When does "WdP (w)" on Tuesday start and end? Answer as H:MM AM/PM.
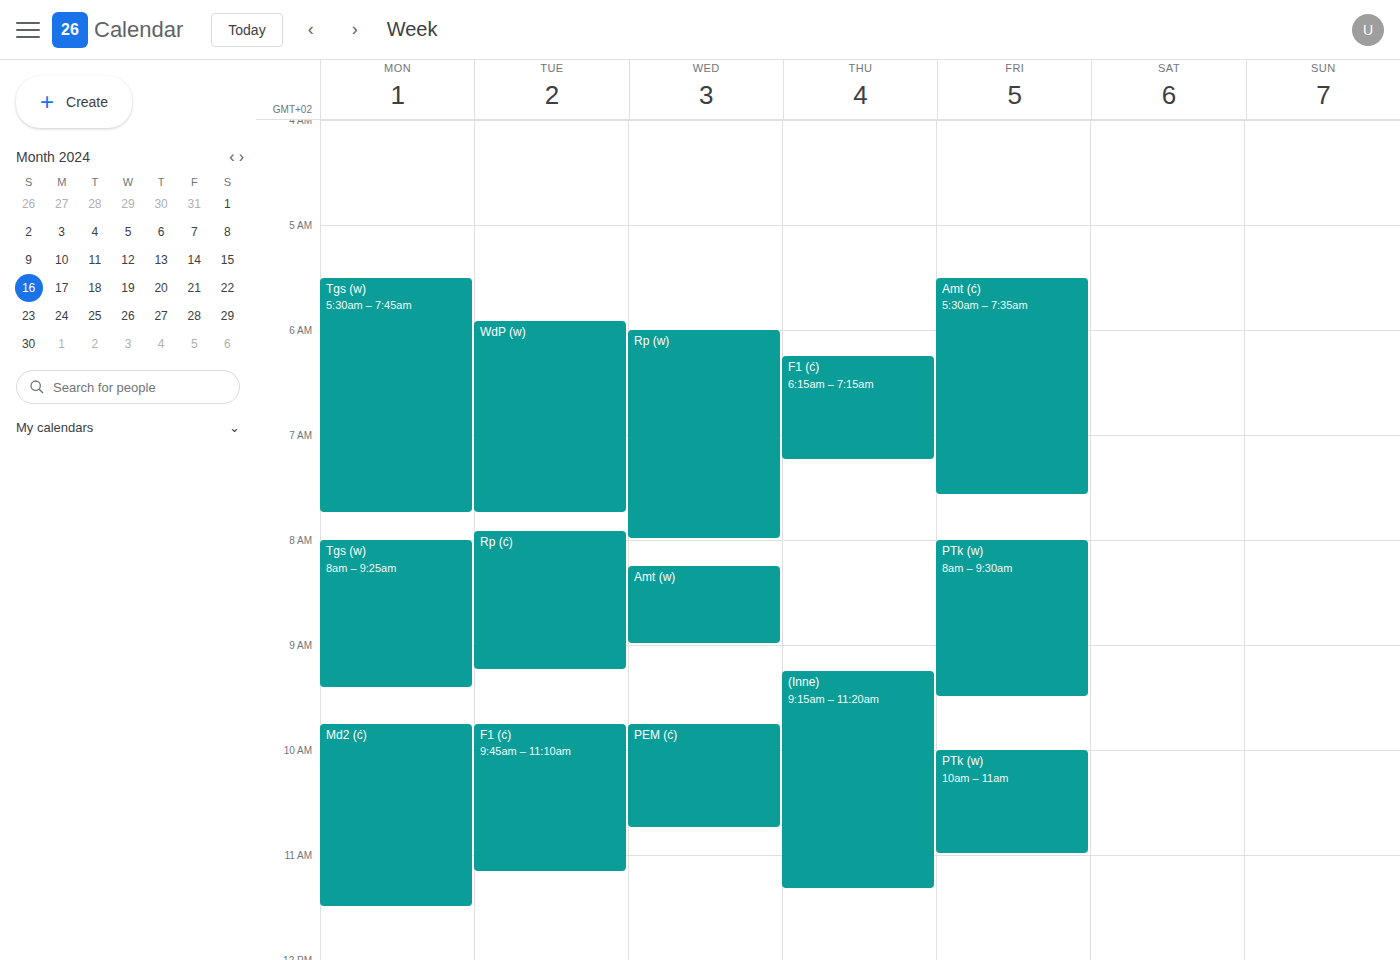
5:55 AM to 7:45 AM